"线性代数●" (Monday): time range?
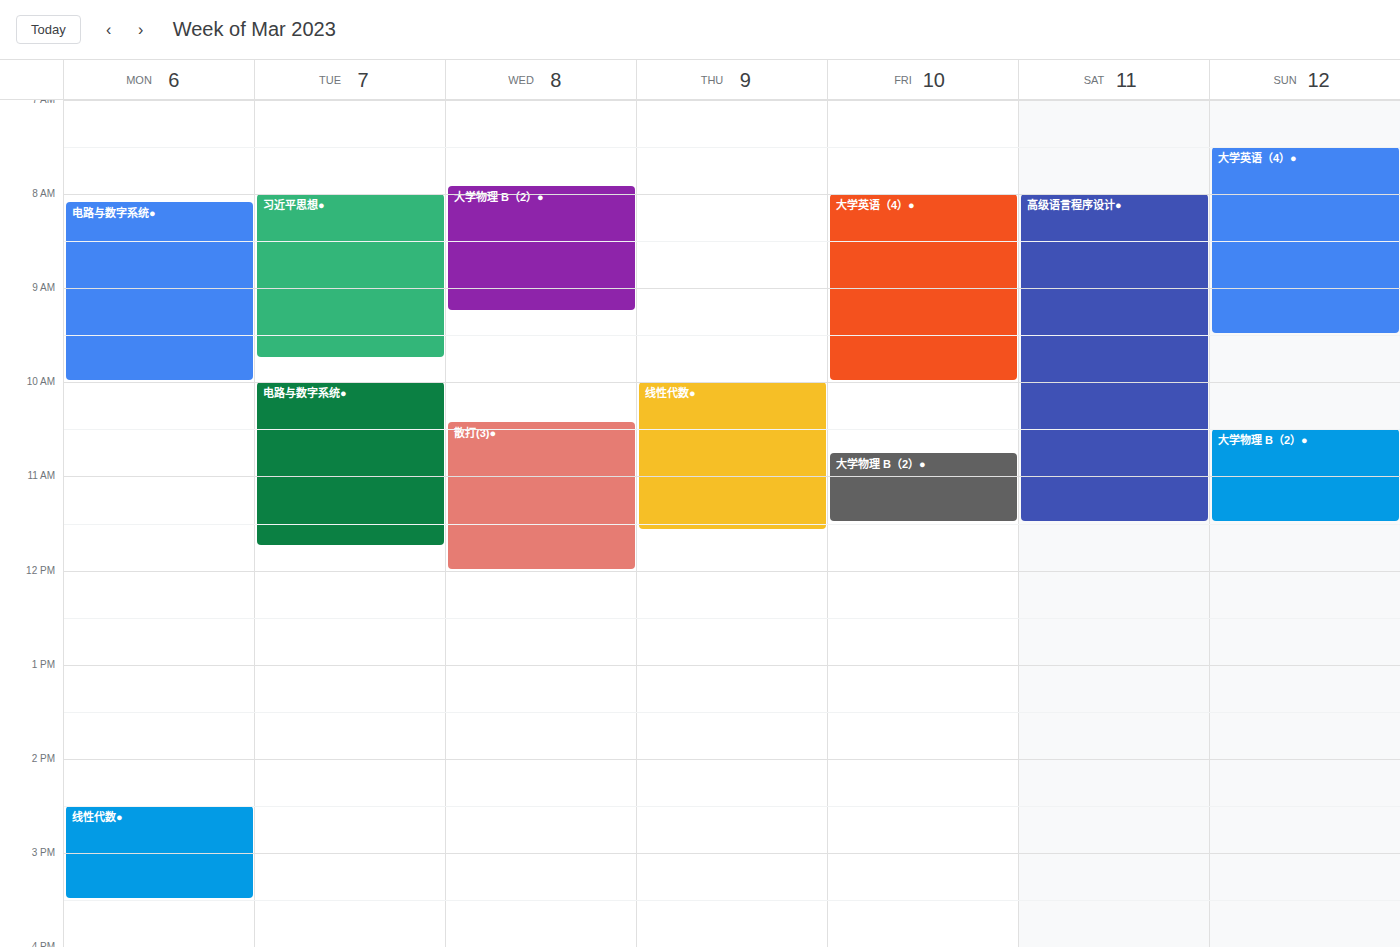
2:30 PM to 3:30 PM